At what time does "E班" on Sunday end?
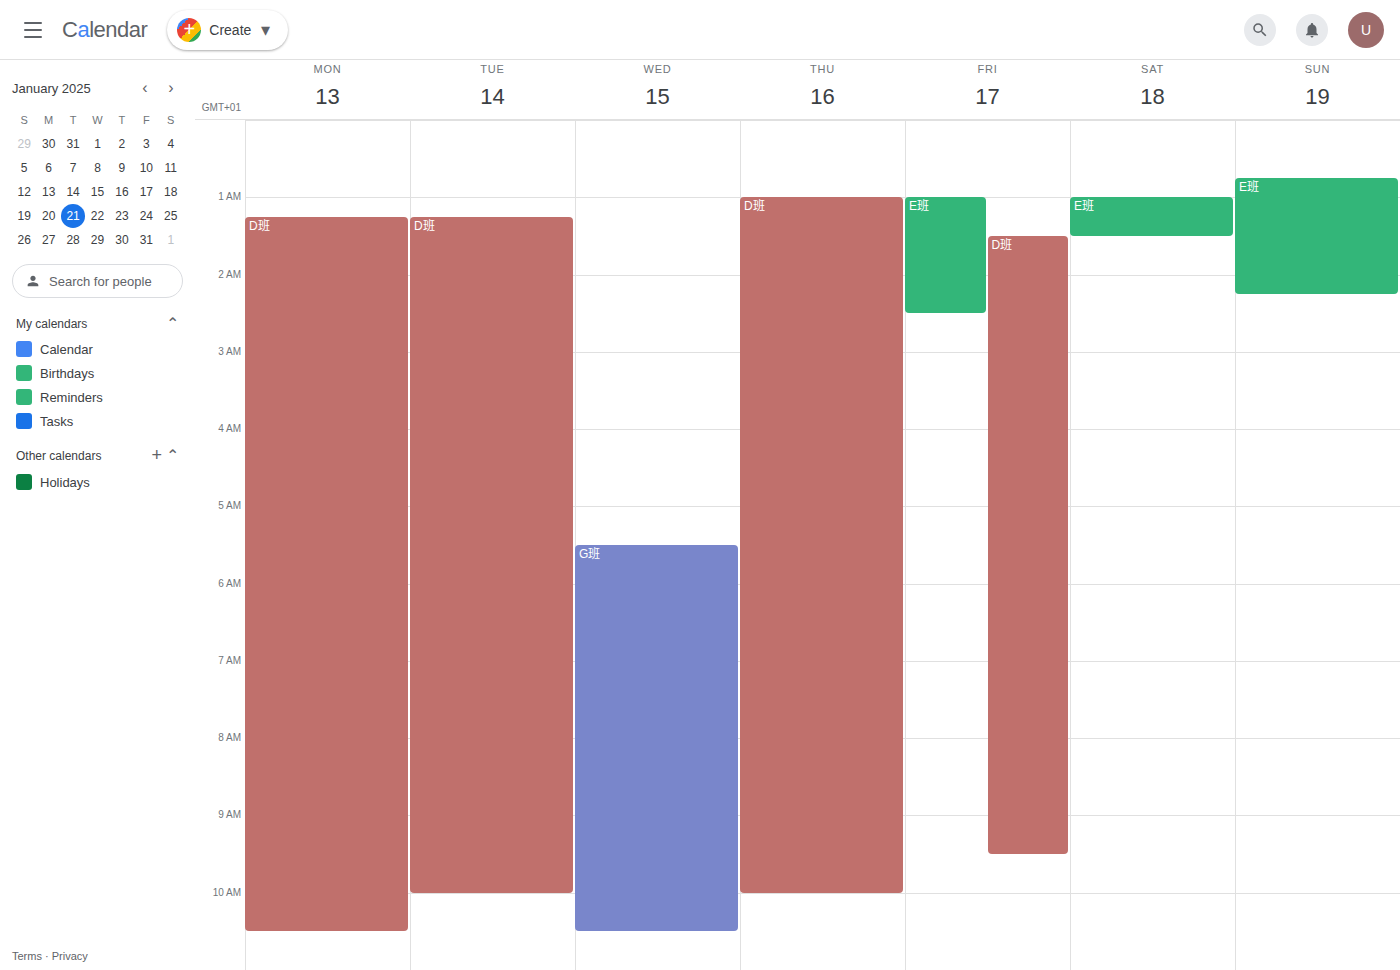
2:15 AM